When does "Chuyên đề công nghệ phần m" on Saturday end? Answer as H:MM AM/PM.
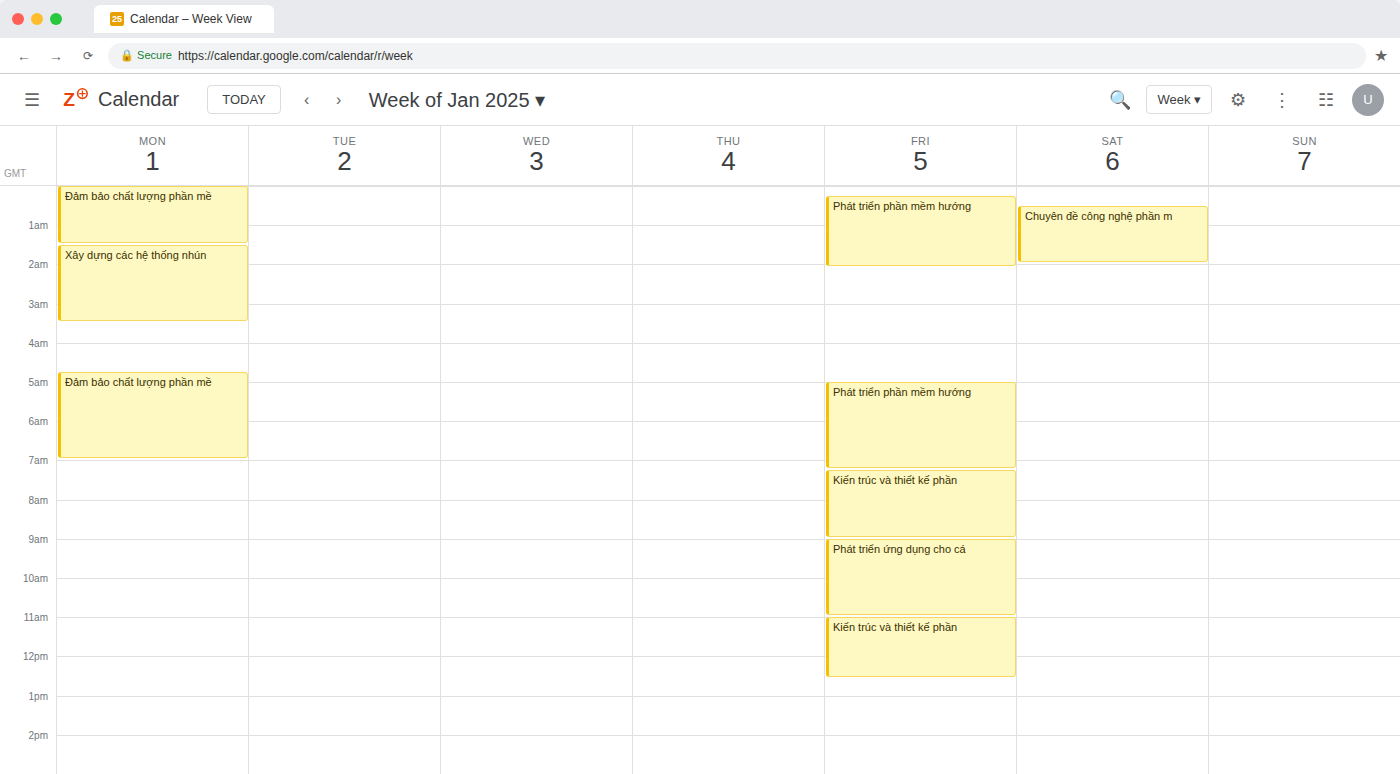
2:00 AM